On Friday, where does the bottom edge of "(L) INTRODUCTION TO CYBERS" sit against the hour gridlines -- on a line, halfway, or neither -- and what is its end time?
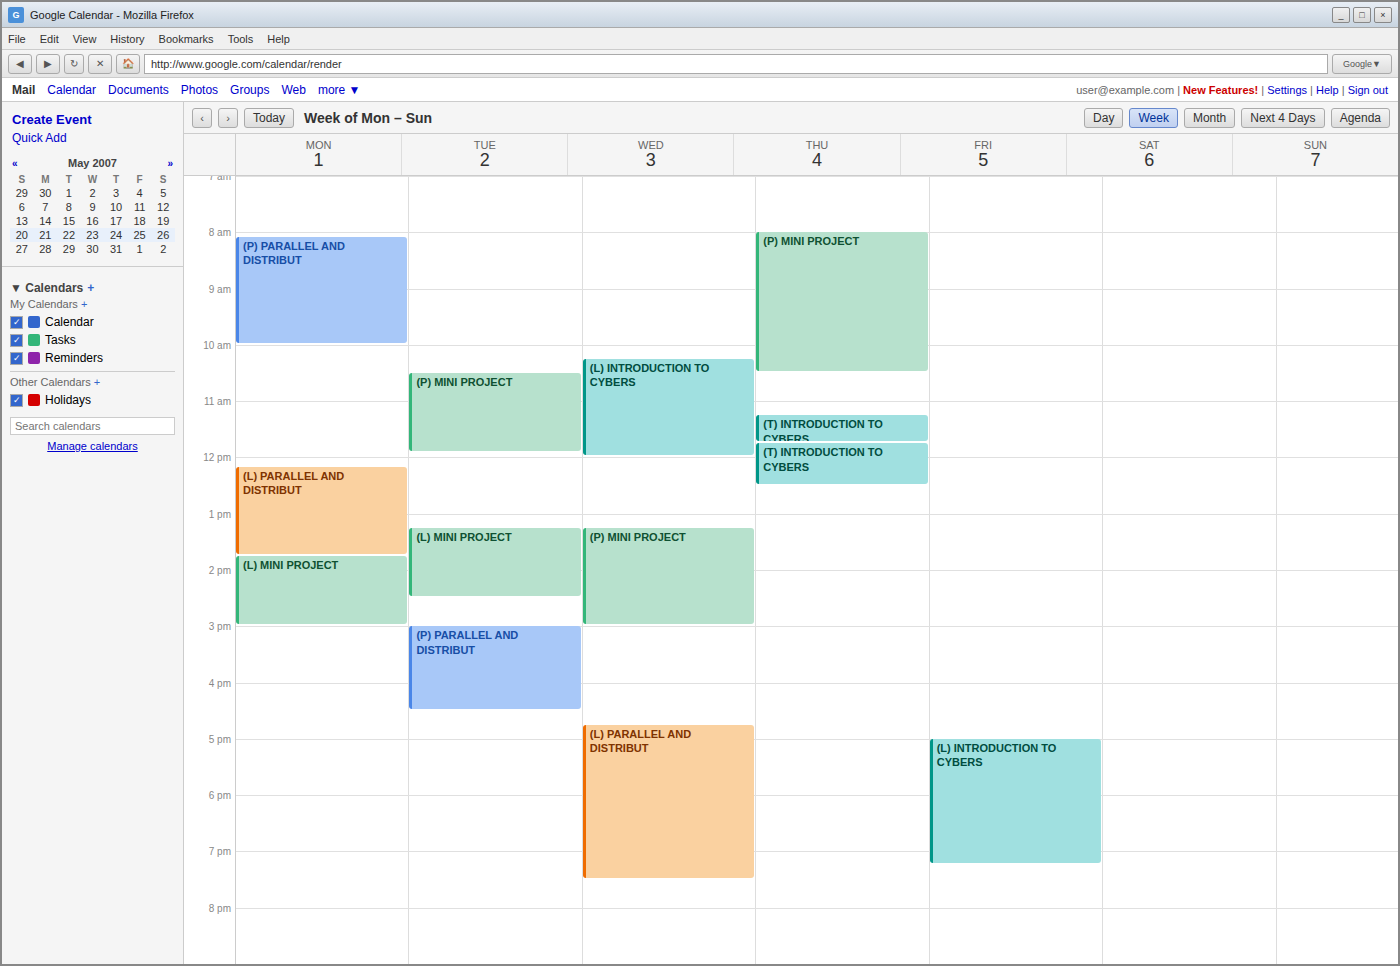
19:15 -- neither: a quarter of the way from the 19:00 line to the 20:00 line.